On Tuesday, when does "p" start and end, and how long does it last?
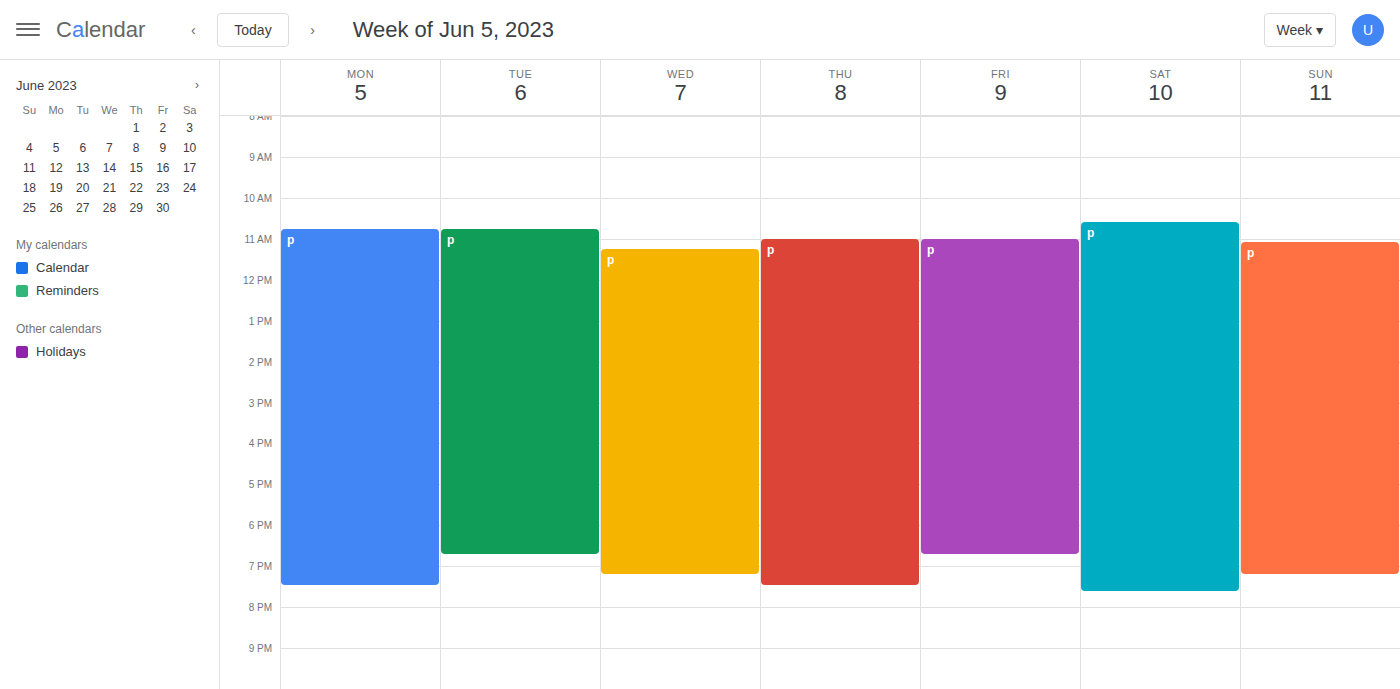
10:45 AM to 6:45 PM, 8 hours